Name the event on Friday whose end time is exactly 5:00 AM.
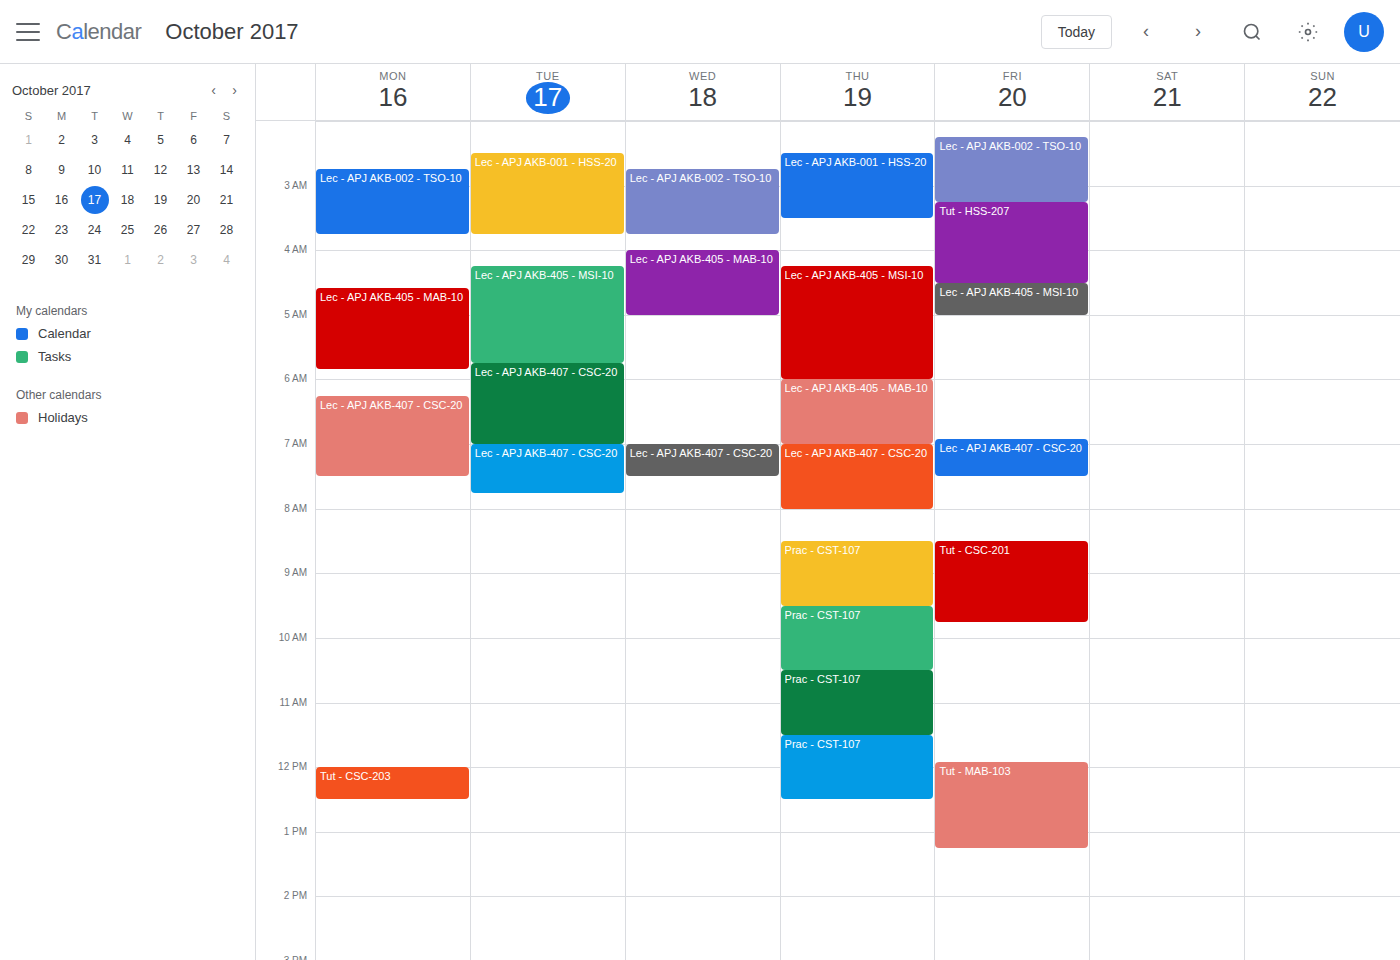
"Lec - APJ AKB-405 - MSI-10"